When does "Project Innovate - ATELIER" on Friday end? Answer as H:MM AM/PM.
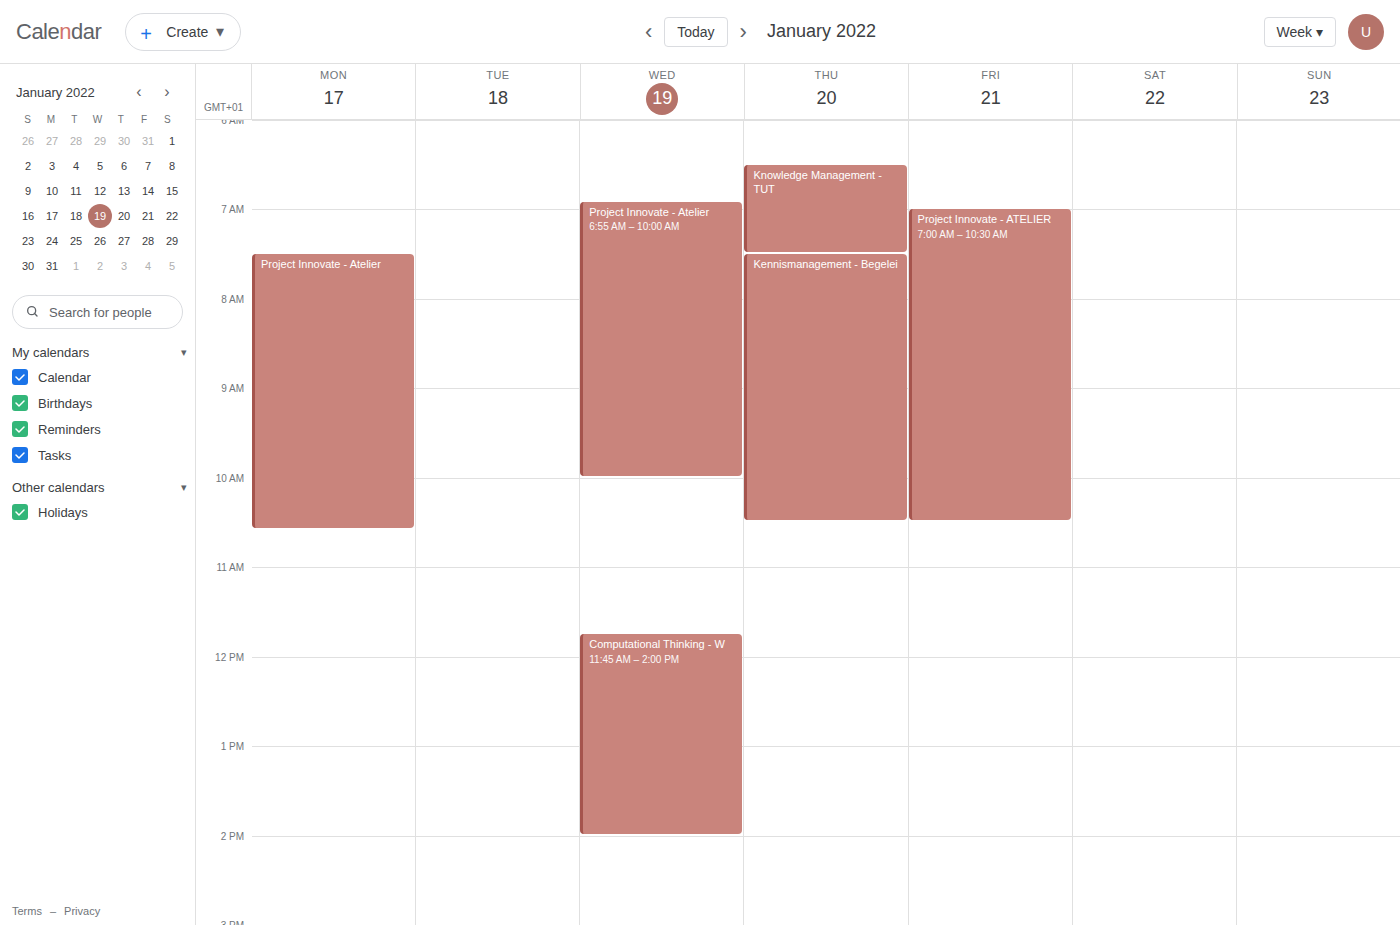
10:30 AM